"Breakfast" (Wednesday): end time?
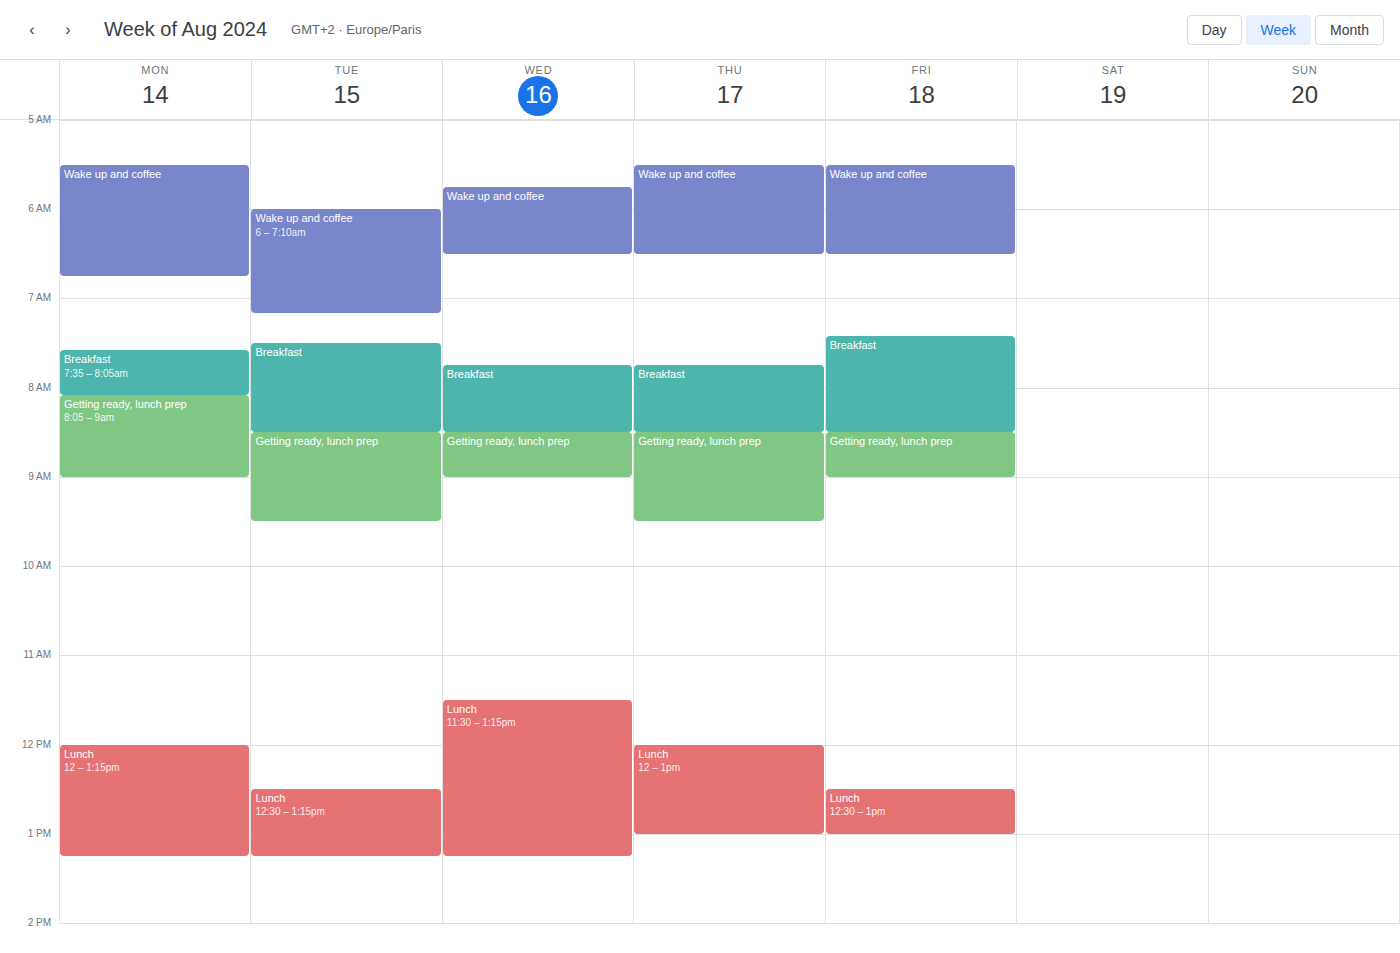
8:30 AM